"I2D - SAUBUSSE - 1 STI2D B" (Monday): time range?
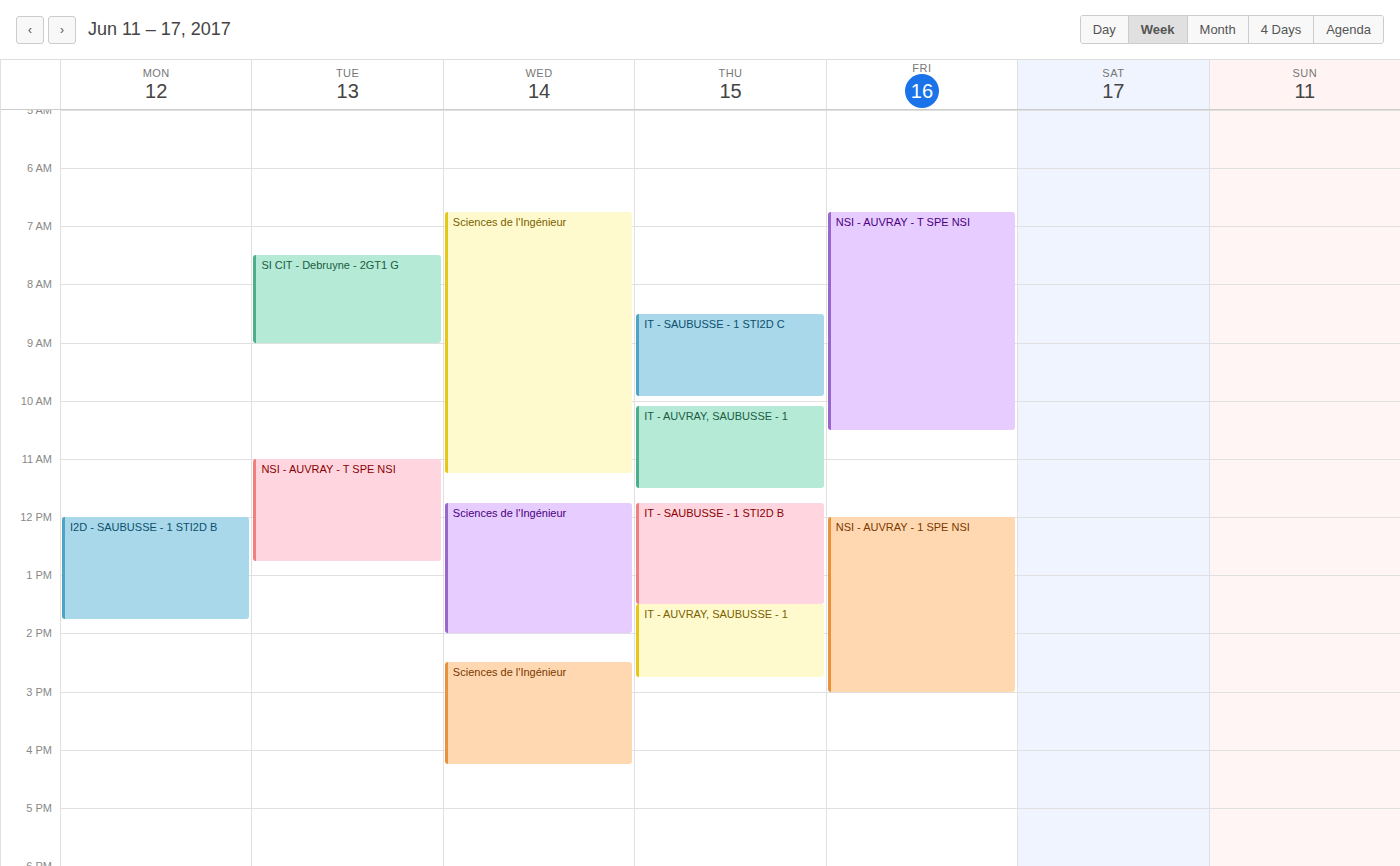
12:00 PM to 1:45 PM